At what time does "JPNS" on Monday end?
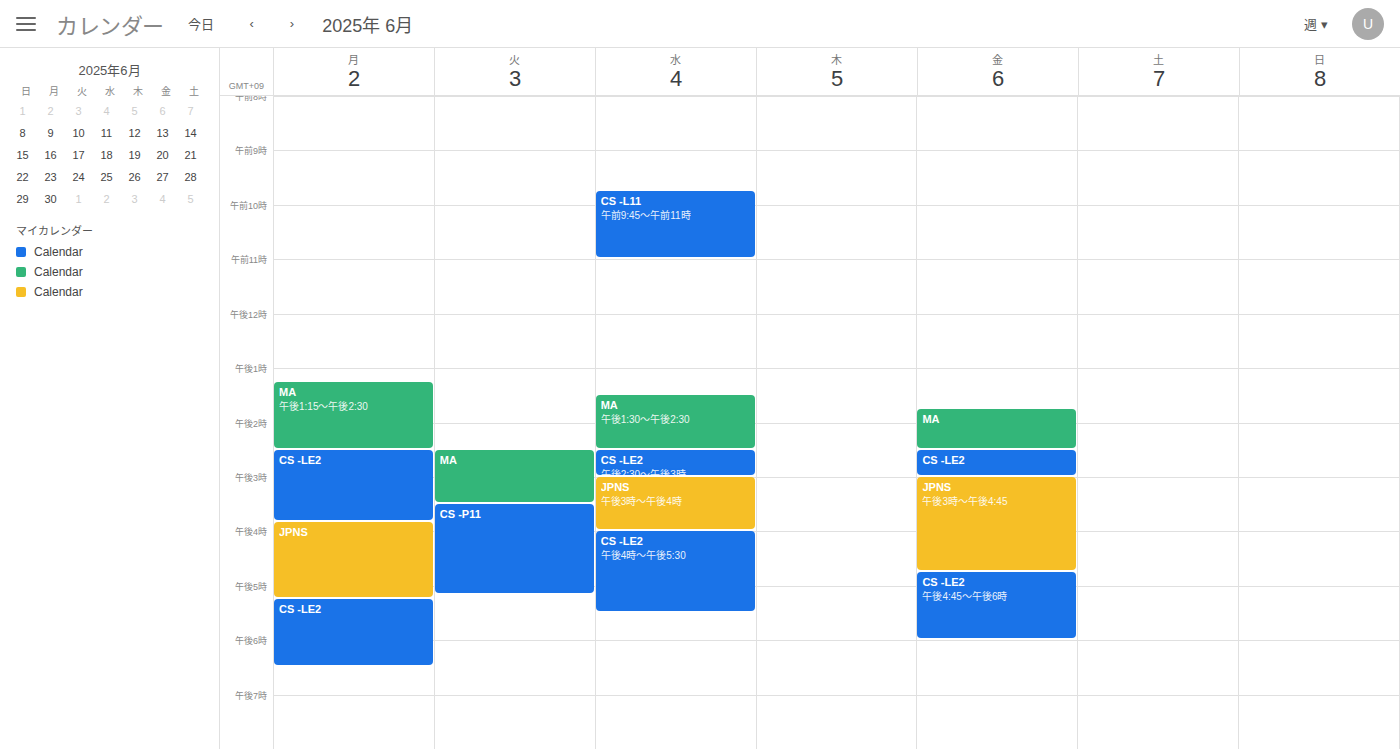
5:15 PM